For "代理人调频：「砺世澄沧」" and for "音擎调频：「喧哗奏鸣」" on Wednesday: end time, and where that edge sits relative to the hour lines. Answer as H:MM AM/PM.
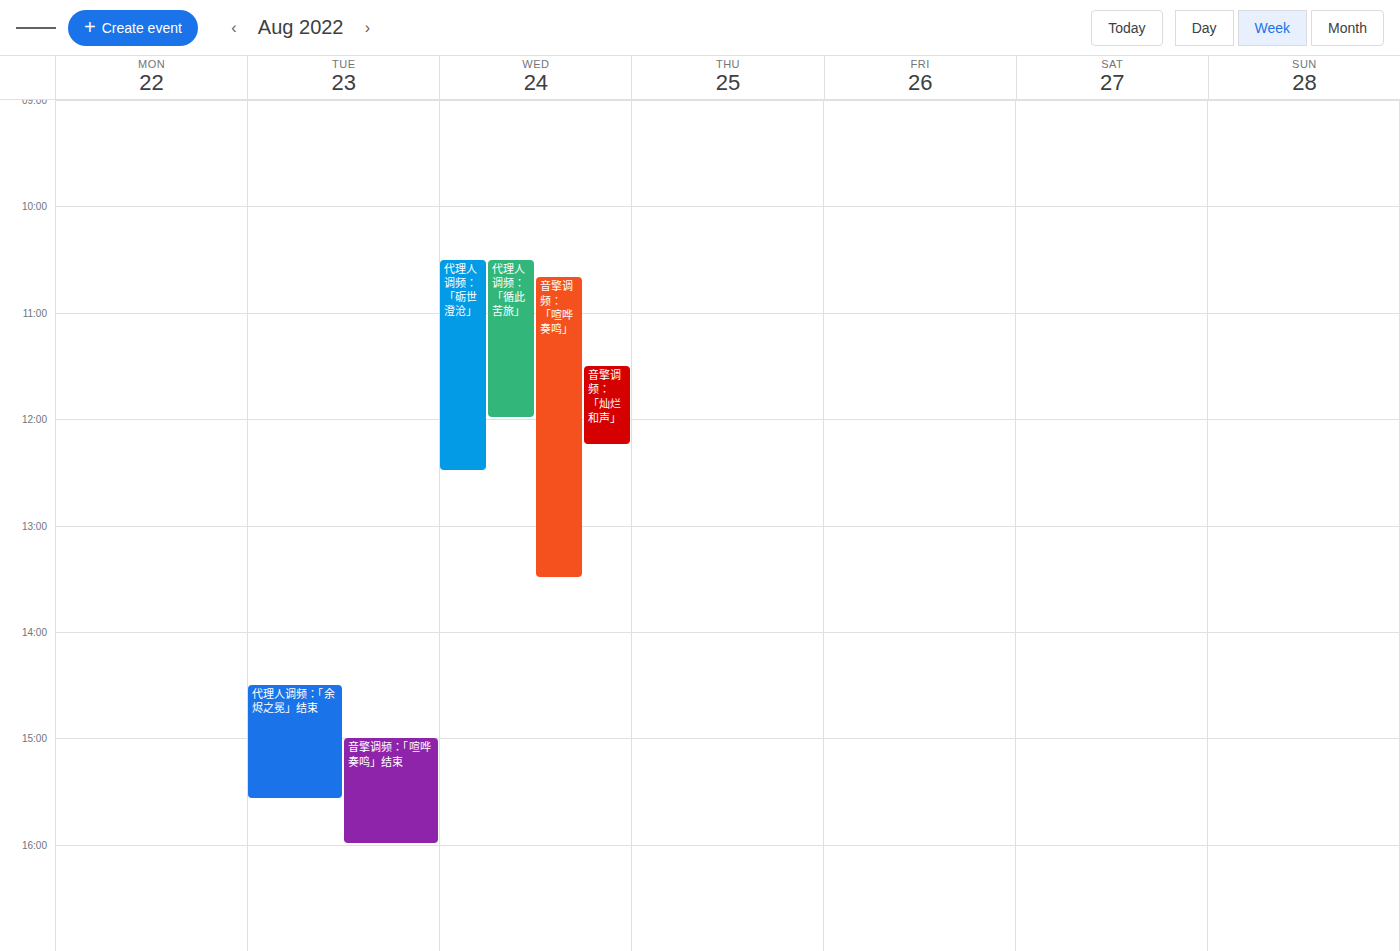
"代理人调频：「砺世澄沧」": 12:30 PM, halfway between the 12 PM and 1 PM lines. "音擎调频：「喧哗奏鸣」": 1:30 PM, halfway between the 1 PM and 2 PM lines.